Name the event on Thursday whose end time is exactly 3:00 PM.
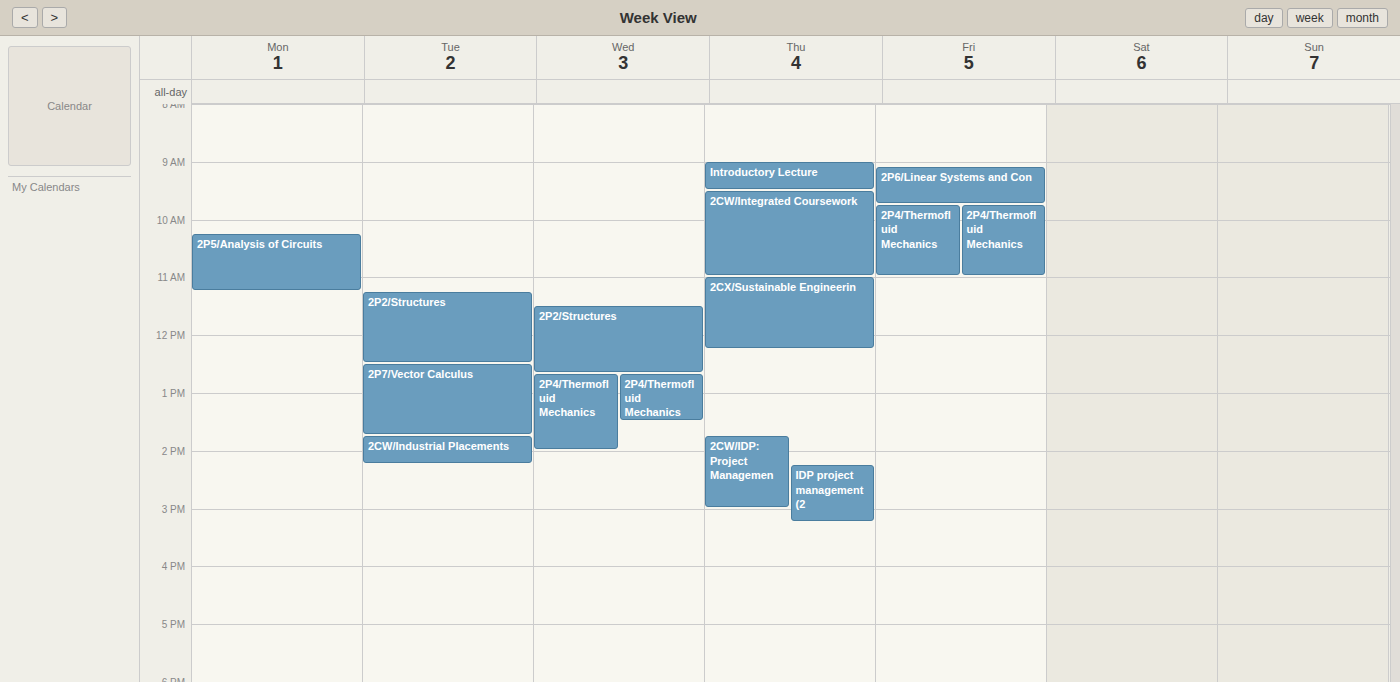
"2CW/IDP: Project Managemen"